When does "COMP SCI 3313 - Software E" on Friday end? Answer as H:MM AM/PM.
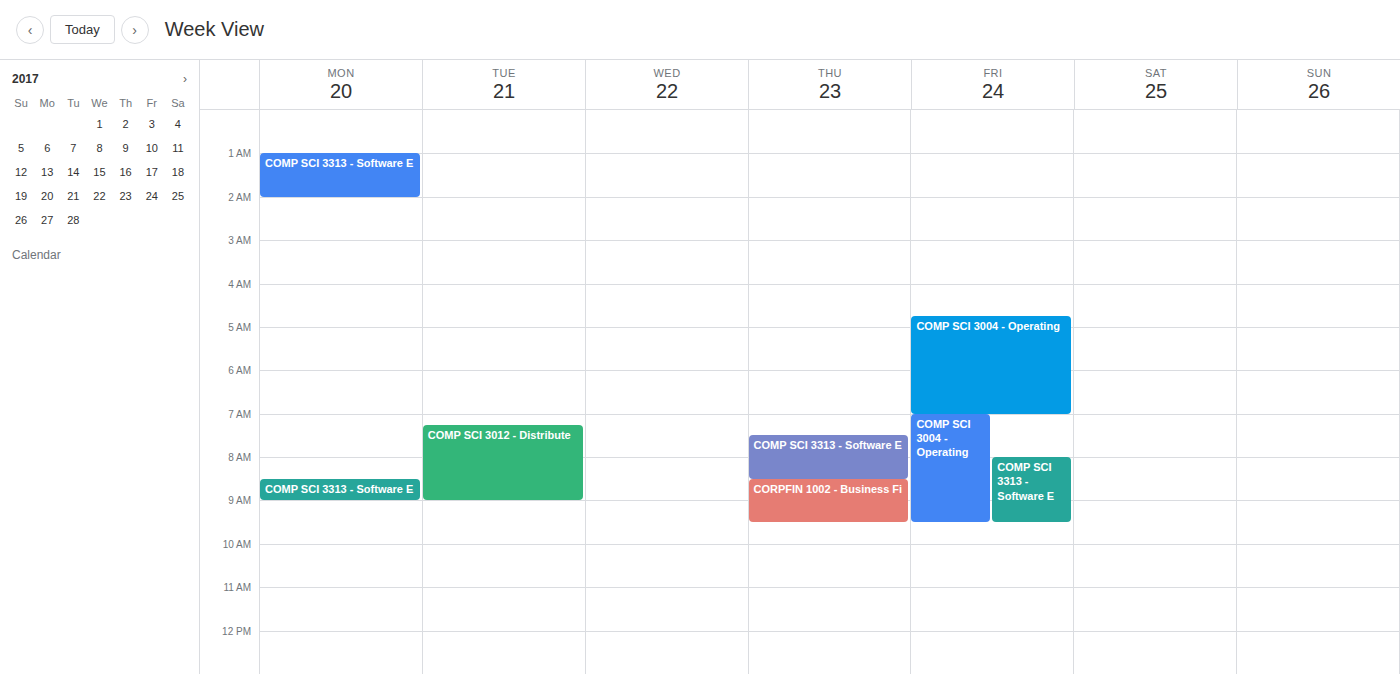
9:30 AM